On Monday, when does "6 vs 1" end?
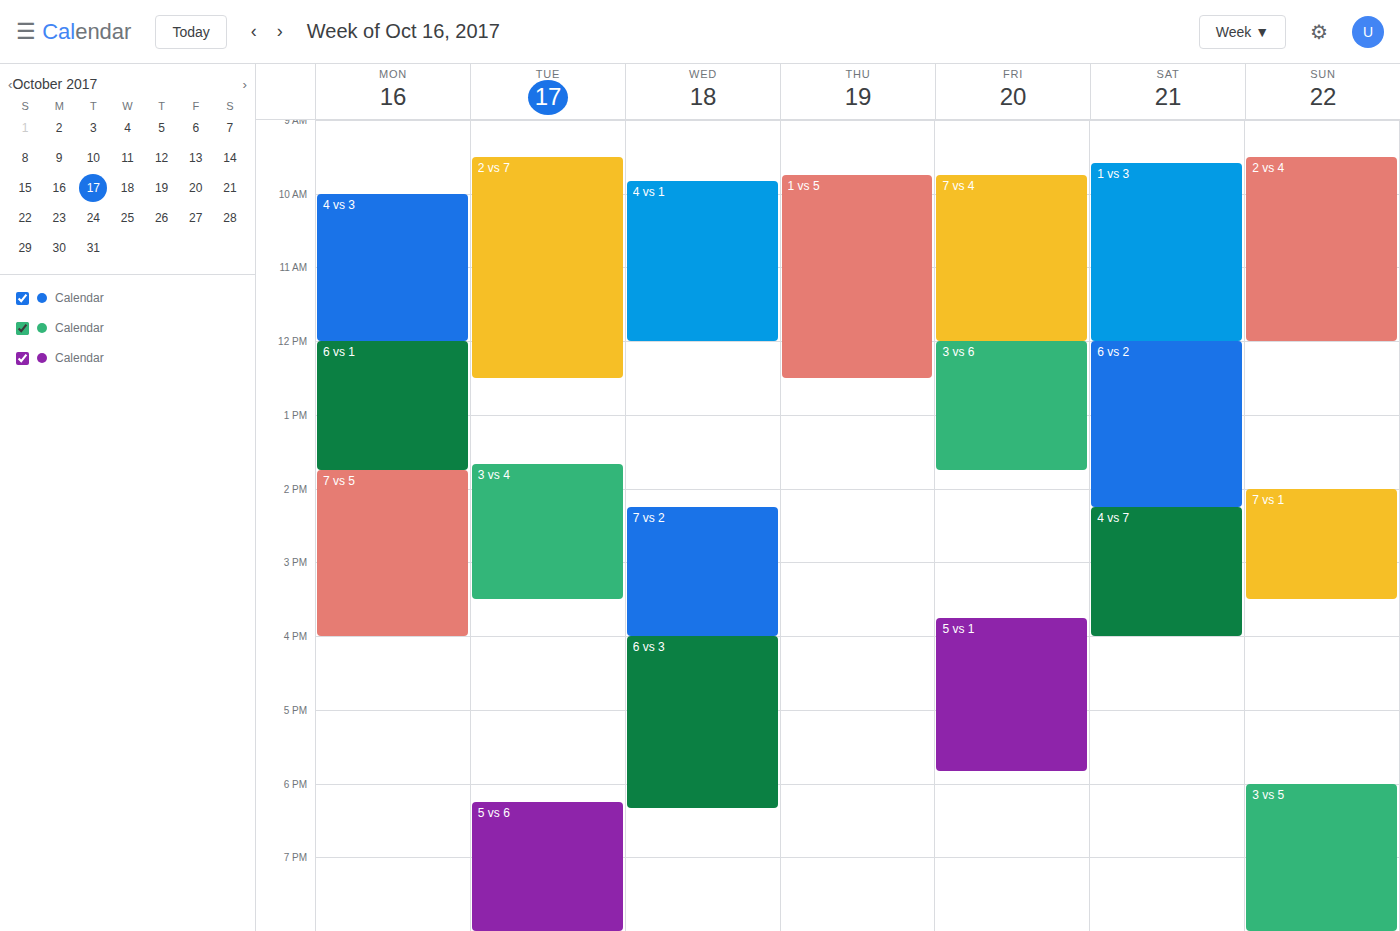
1:45 PM